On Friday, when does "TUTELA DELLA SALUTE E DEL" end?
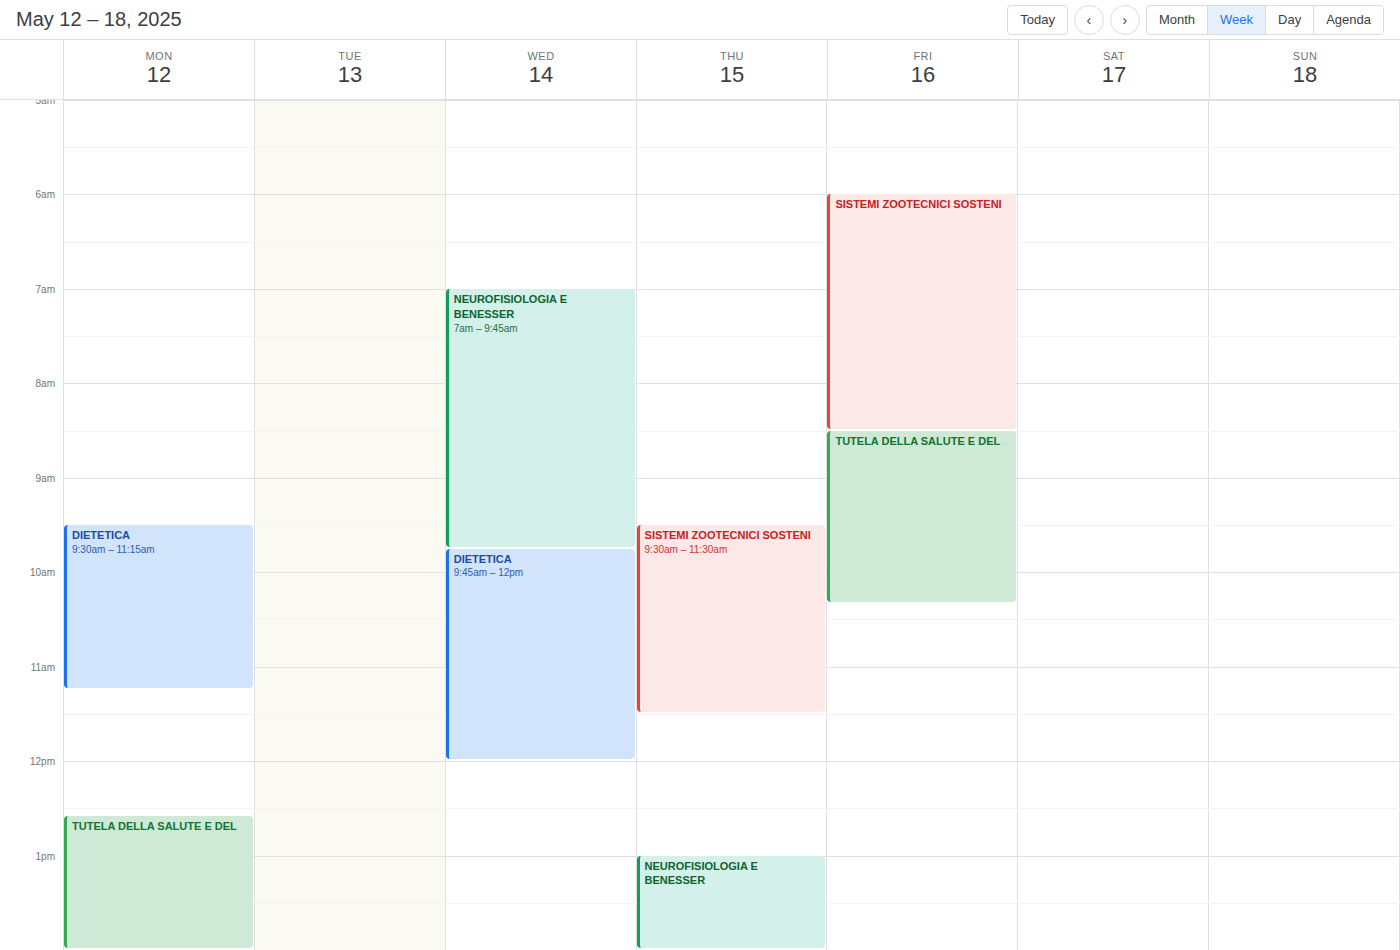
10:20 AM